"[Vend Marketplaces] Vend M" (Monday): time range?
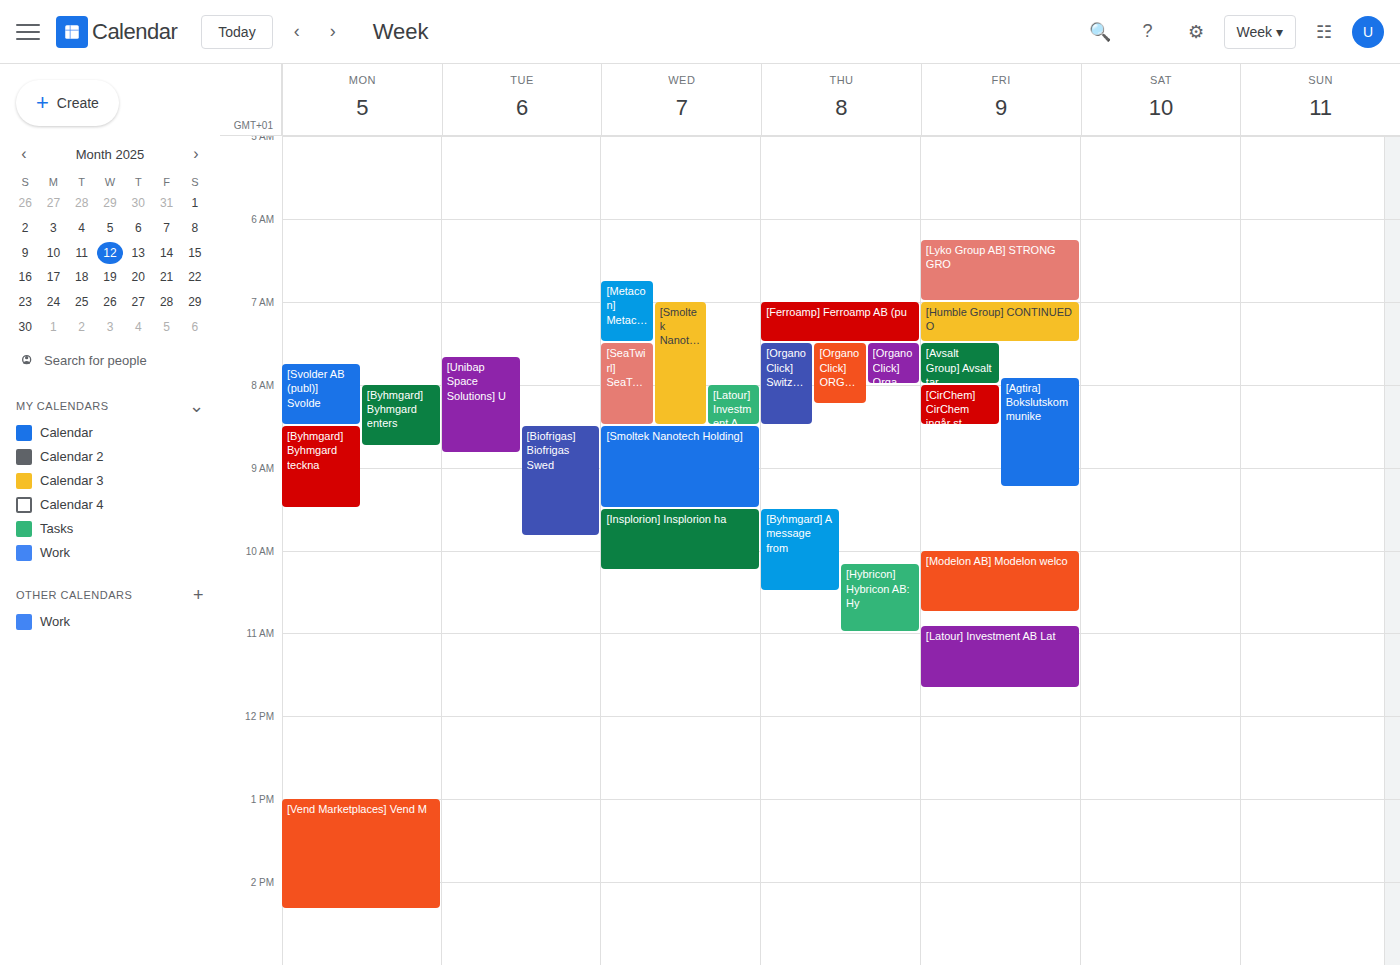
1:00 PM to 2:20 PM